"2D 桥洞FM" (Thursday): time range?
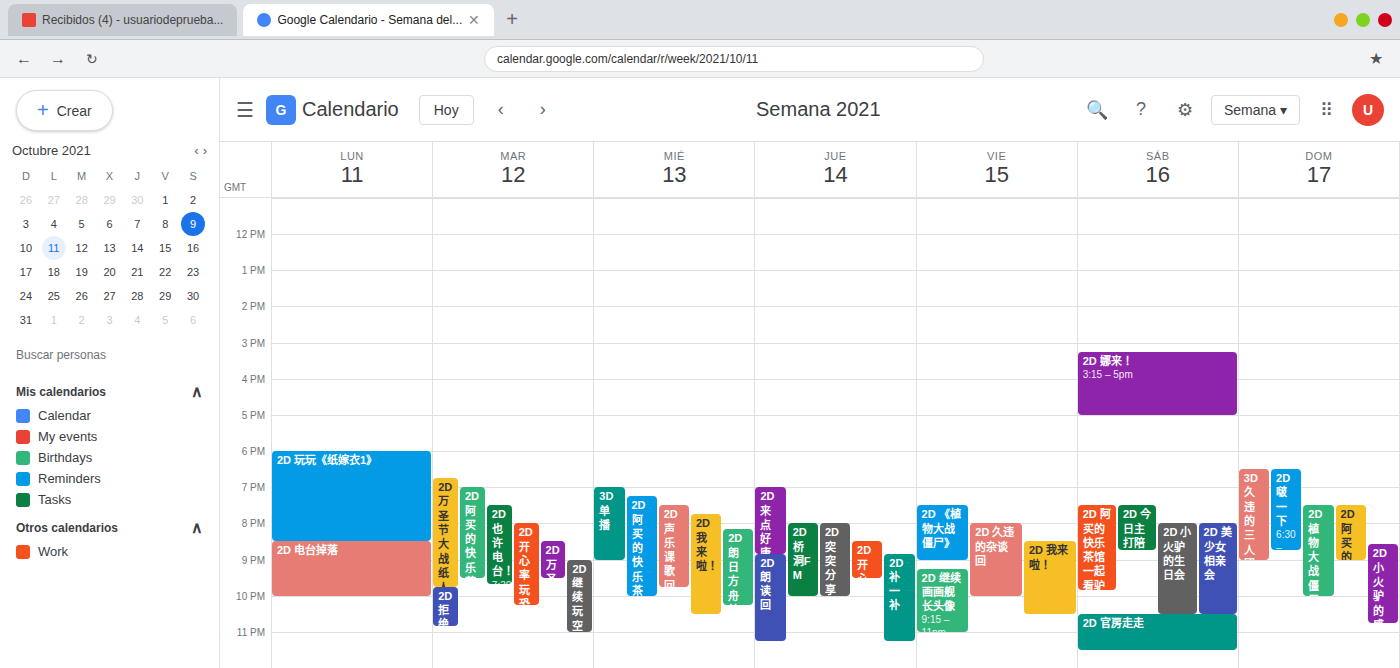
8:00 PM to 10:00 PM